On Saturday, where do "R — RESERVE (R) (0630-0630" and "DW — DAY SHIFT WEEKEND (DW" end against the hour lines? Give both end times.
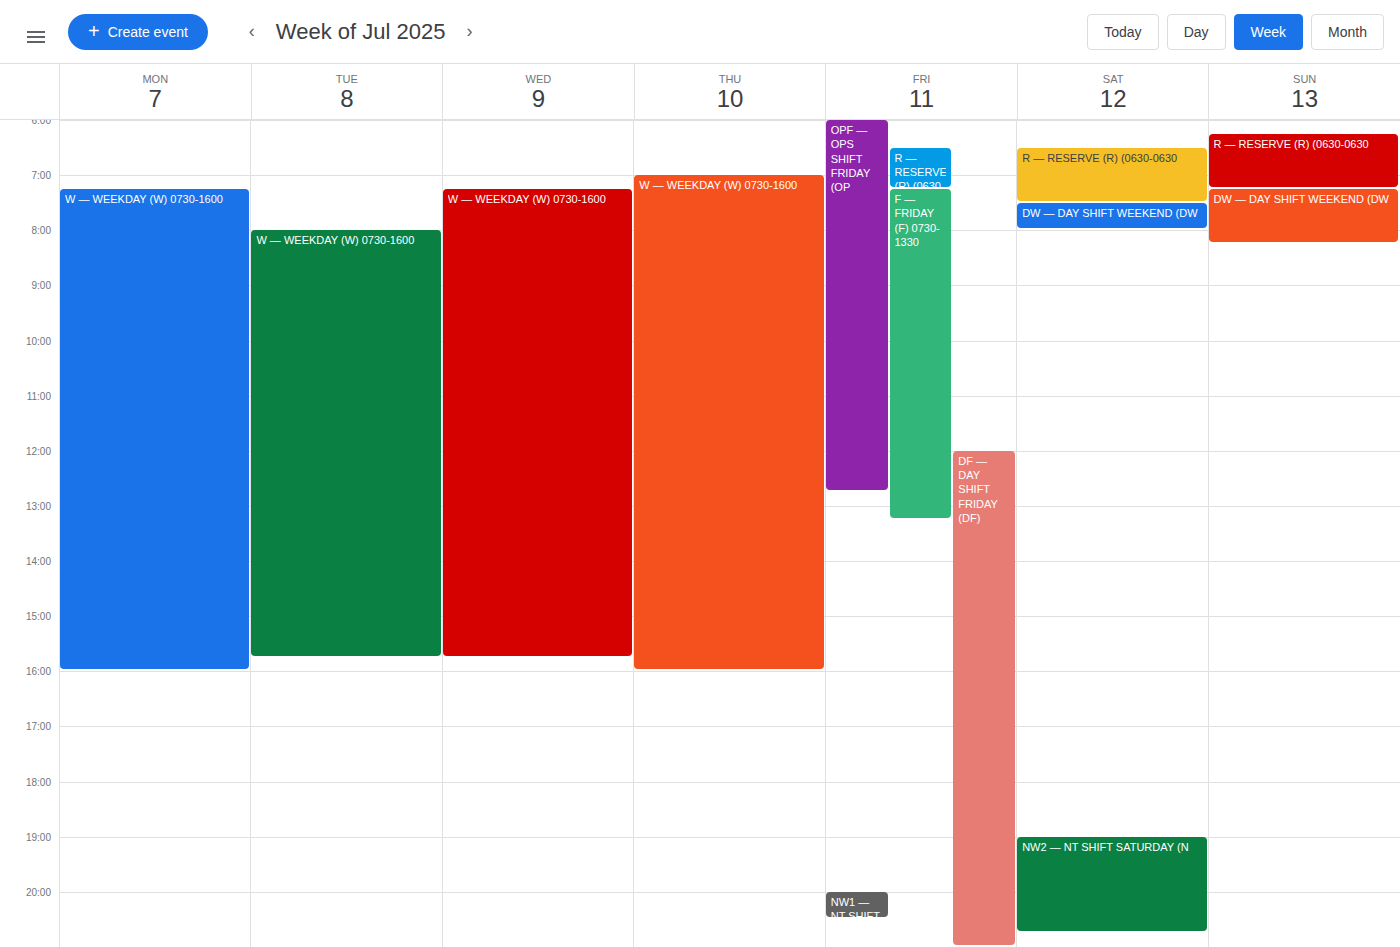
"R — RESERVE (R) (0630-0630": 7:30 AM, halfway between the 7 AM and 8 AM lines. "DW — DAY SHIFT WEEKEND (DW": 8:00 AM, exactly on the 8 AM line.